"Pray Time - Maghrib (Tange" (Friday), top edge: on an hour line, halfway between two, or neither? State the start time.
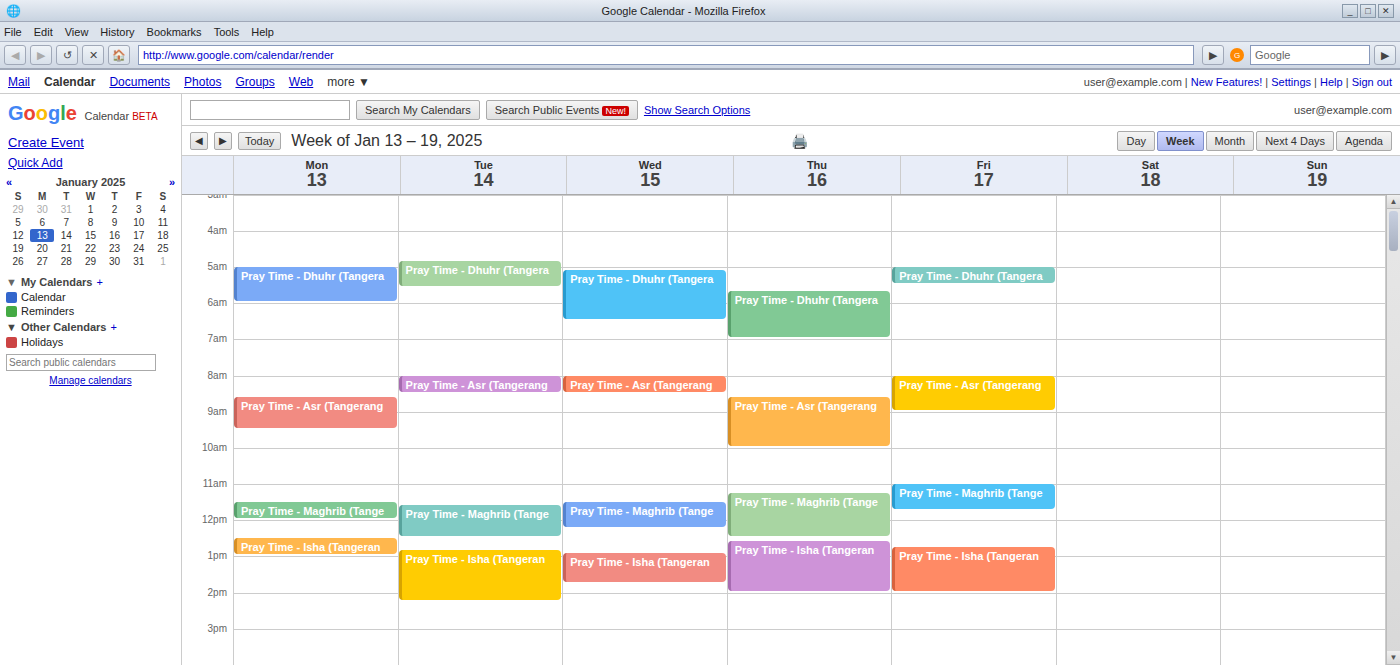
11:00 AM -- exactly on the 11 AM line.